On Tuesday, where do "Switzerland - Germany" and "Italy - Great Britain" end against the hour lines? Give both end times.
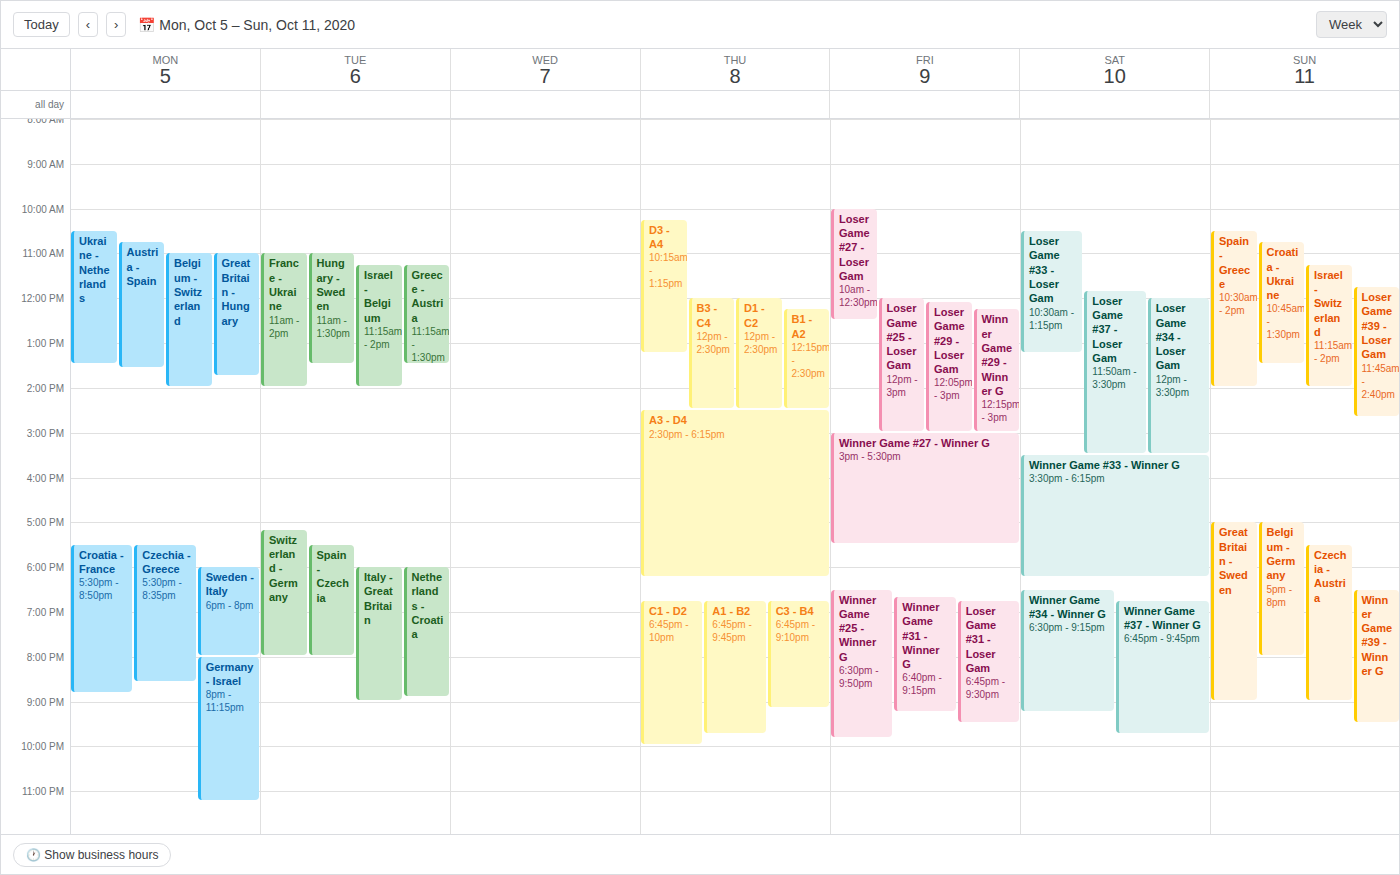
"Switzerland - Germany": 8:00 PM, exactly on the 8 PM line. "Italy - Great Britain": 9:00 PM, exactly on the 9 PM line.